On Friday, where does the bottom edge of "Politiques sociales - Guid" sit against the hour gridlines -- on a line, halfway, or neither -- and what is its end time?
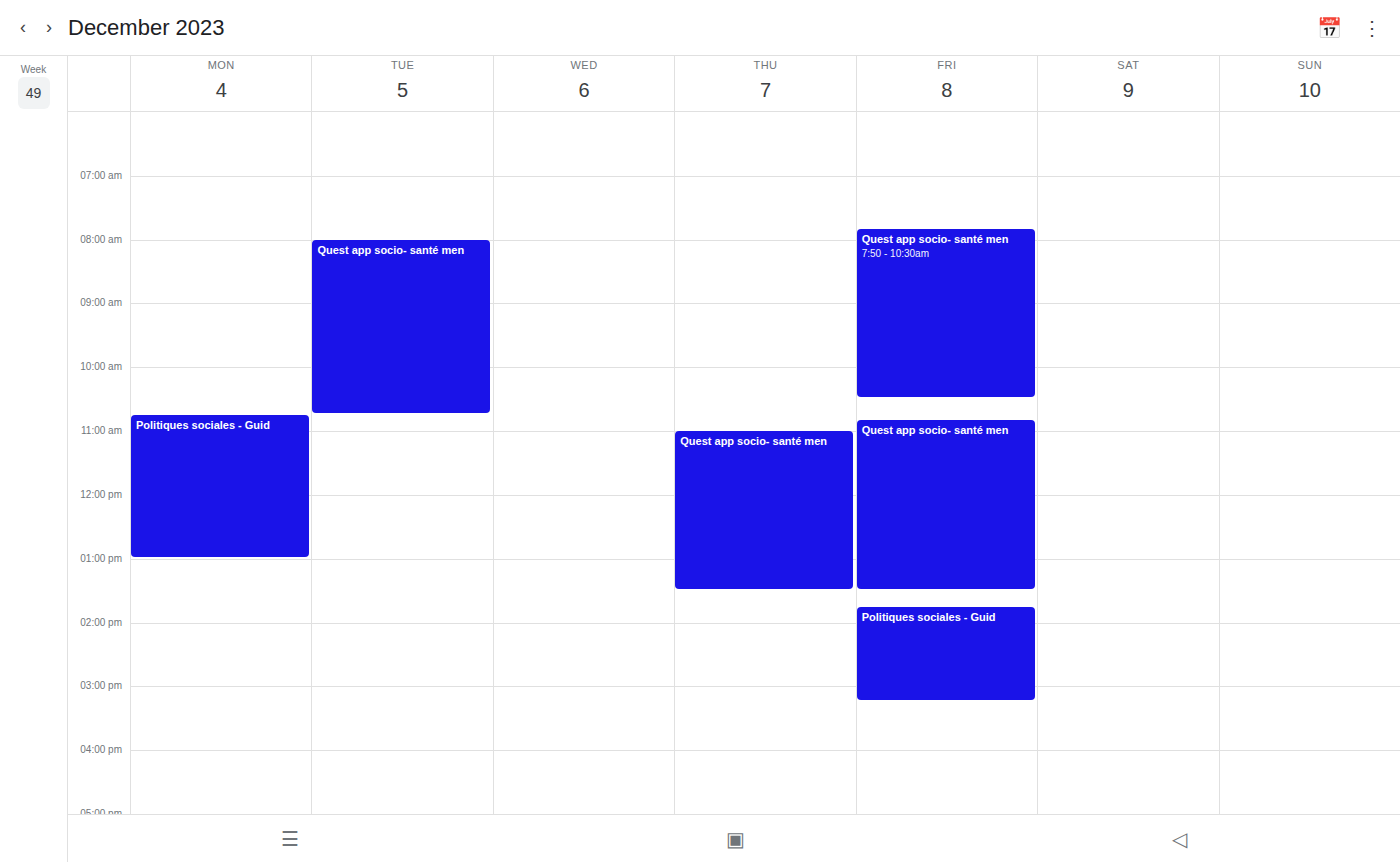
3:15 PM -- neither: a quarter of the way from the 3 PM line to the 4 PM line.